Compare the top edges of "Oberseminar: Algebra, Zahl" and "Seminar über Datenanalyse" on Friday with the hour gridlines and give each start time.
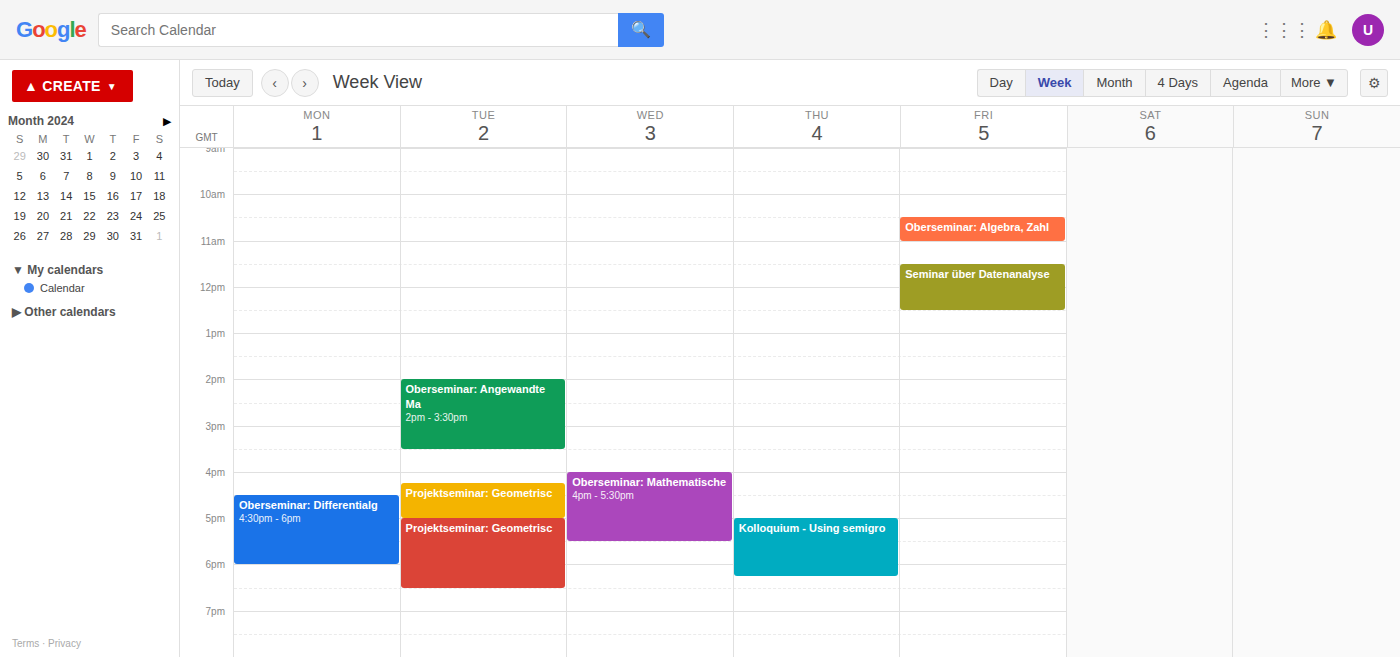
"Oberseminar: Algebra, Zahl": 10:30 AM, halfway between the 10 AM and 11 AM lines. "Seminar über Datenanalyse": 11:30 AM, halfway between the 11 AM and 12 PM lines.